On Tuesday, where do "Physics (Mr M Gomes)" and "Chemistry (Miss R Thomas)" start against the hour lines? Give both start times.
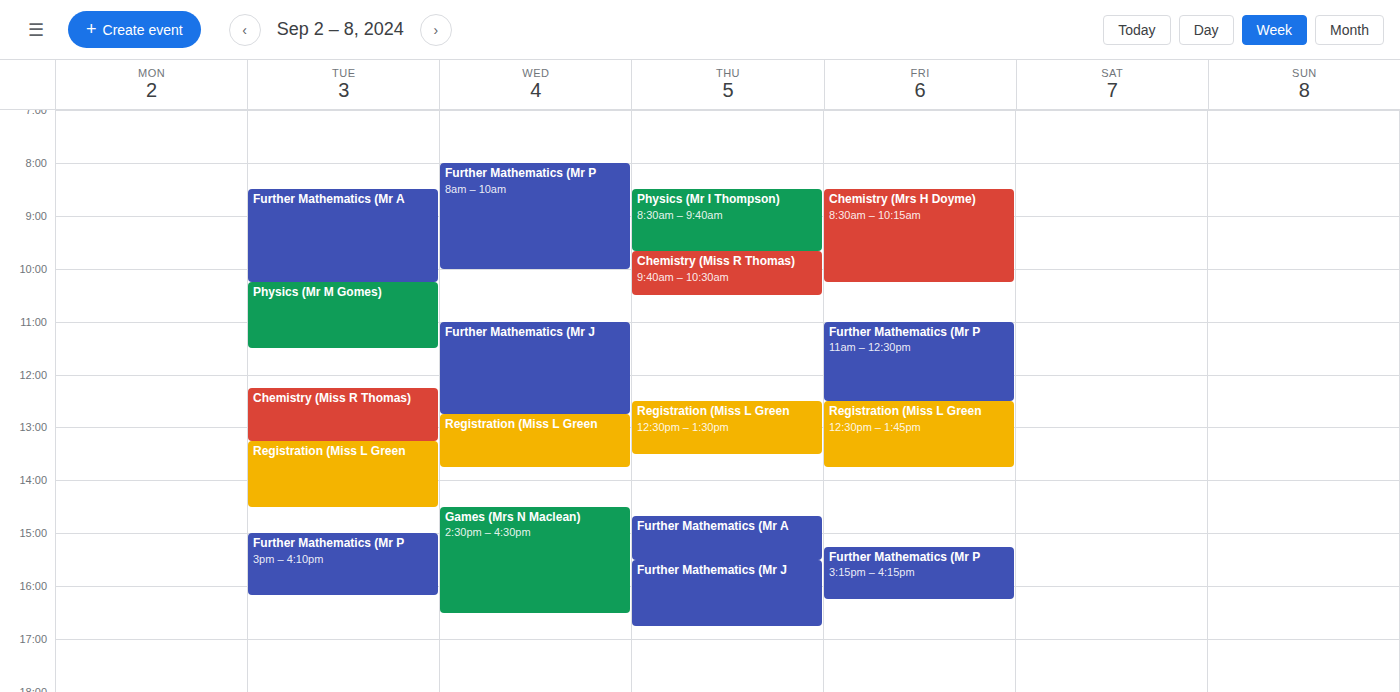
"Physics (Mr M Gomes)": 10:15 AM, neither: a quarter of the way from the 10 AM line to the 11 AM line. "Chemistry (Miss R Thomas)": 12:15 PM, neither: a quarter of the way from the 12 PM line to the 1 PM line.